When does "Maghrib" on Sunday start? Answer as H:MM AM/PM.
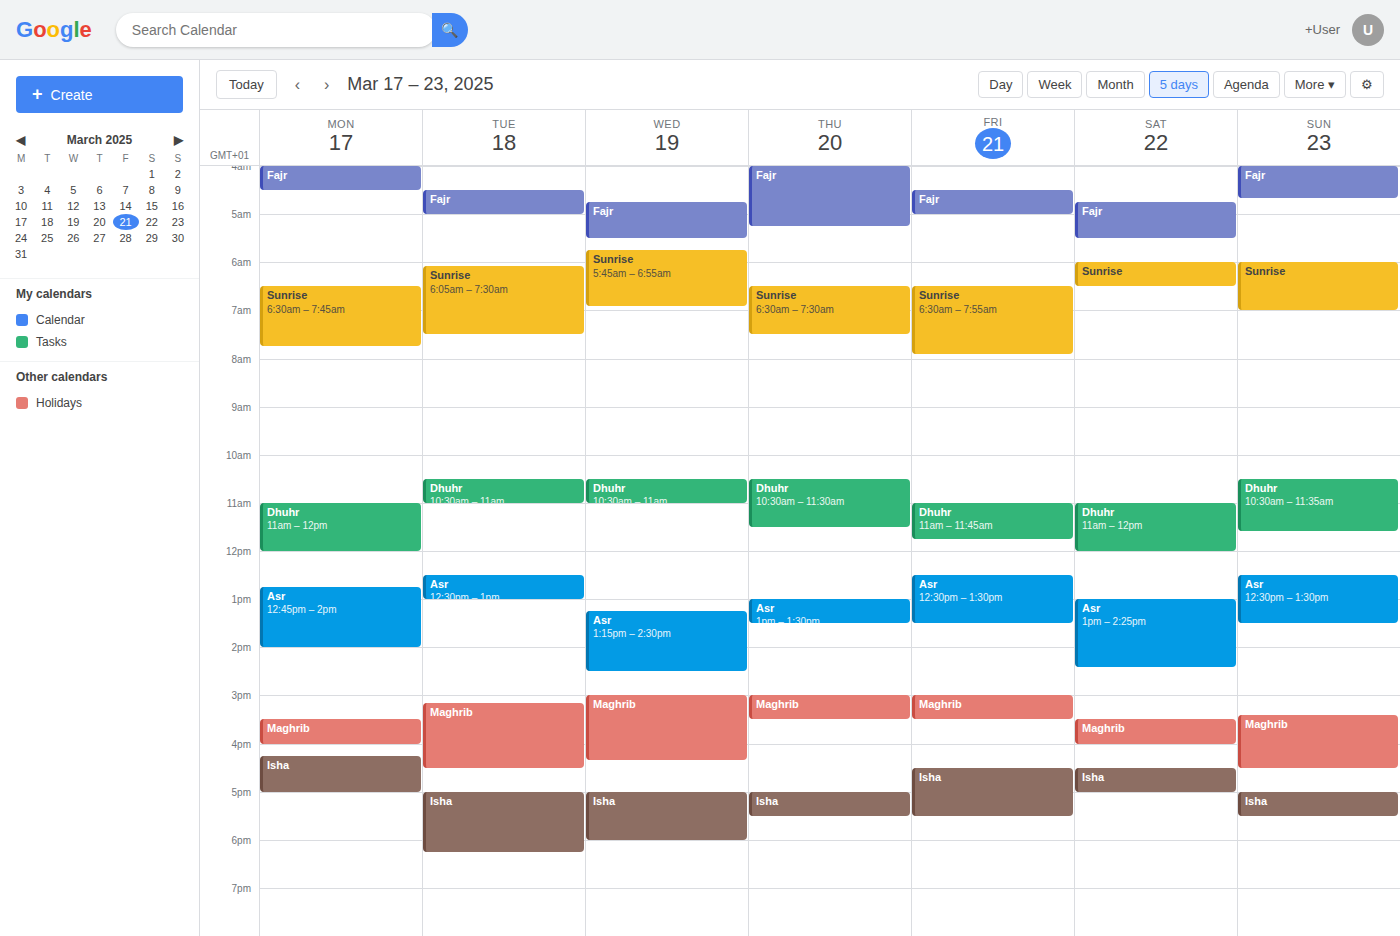
3:25 PM